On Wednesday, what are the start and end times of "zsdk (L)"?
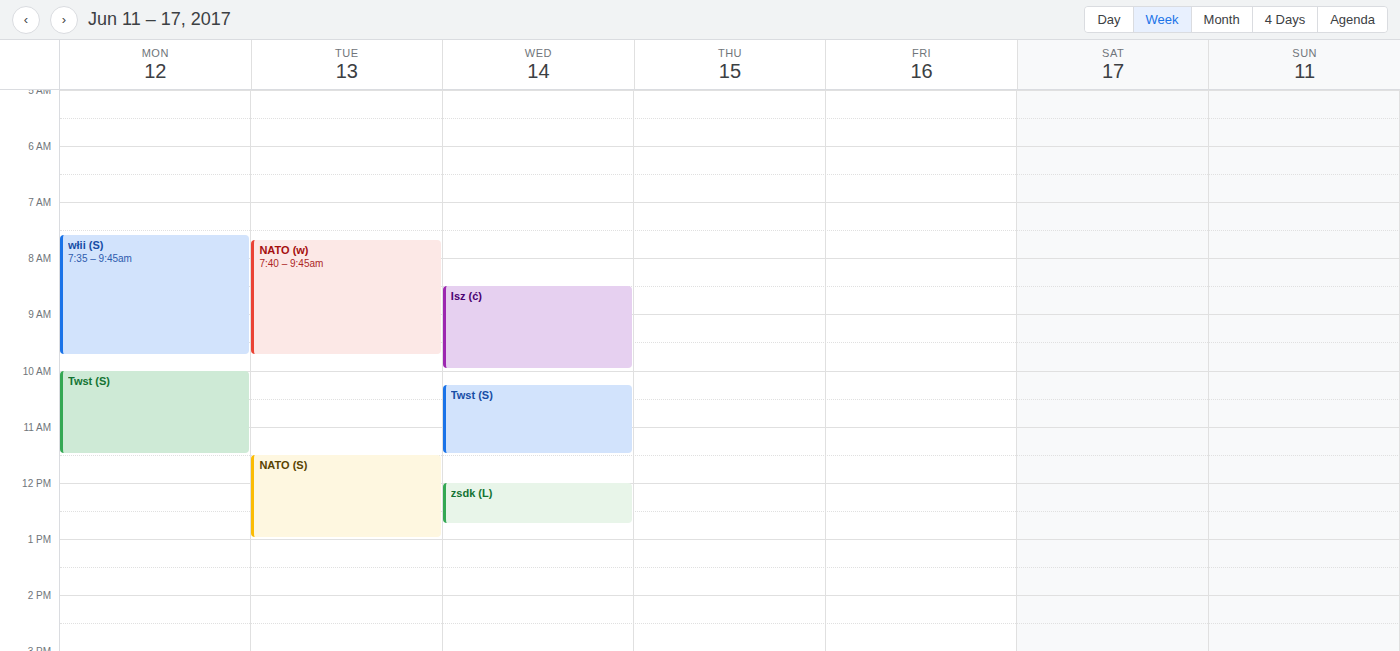
12:00 PM to 12:45 PM